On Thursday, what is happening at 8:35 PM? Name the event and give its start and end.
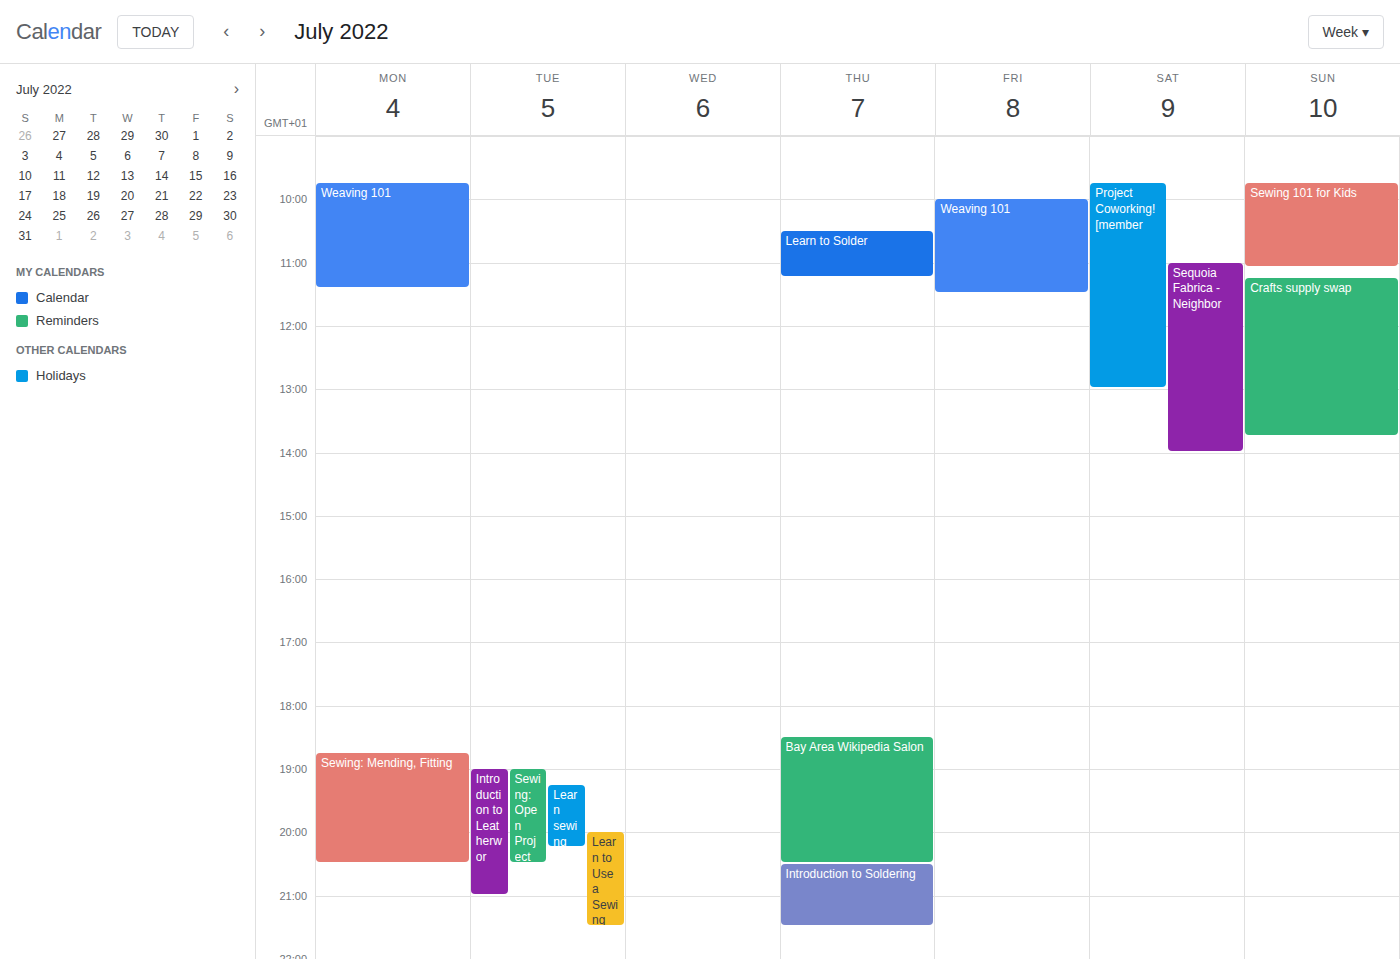
"Introduction to Soldering", 8:30 PM to 9:30 PM